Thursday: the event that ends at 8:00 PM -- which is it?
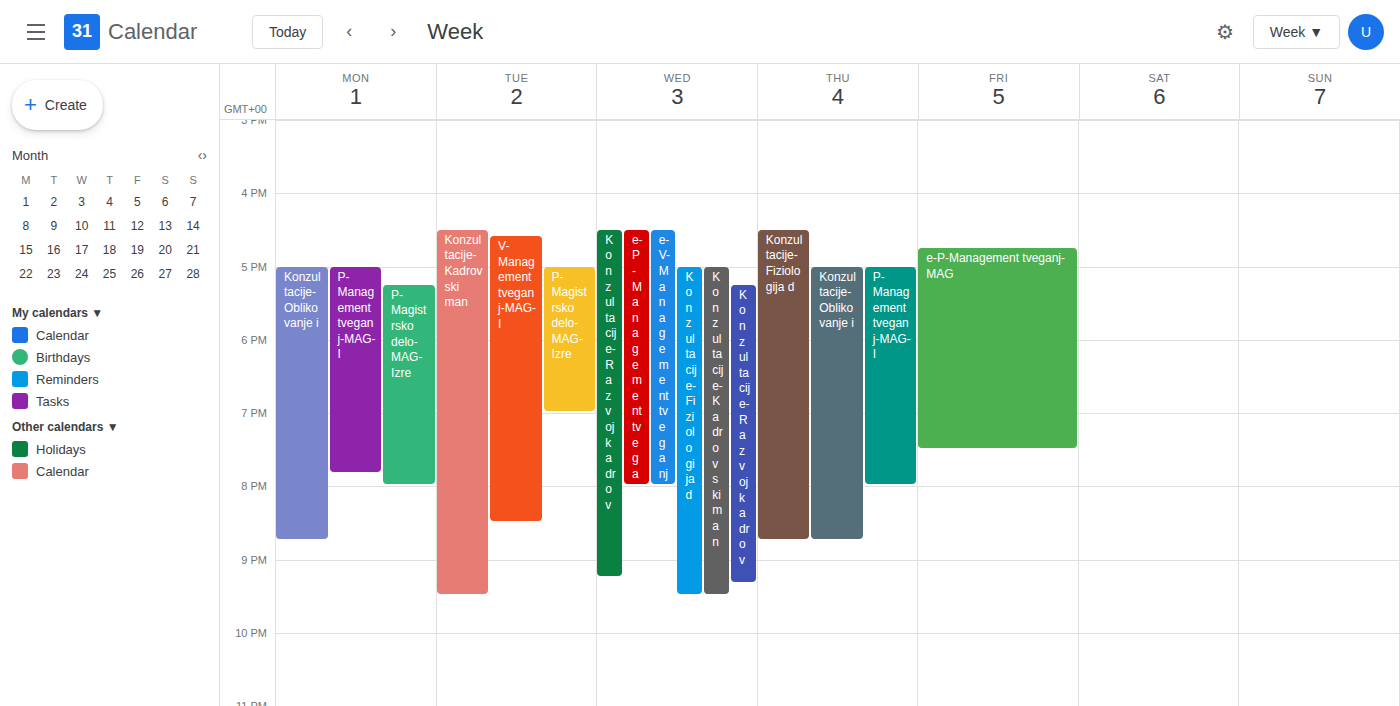
"P-Management tveganj-MAG-I"